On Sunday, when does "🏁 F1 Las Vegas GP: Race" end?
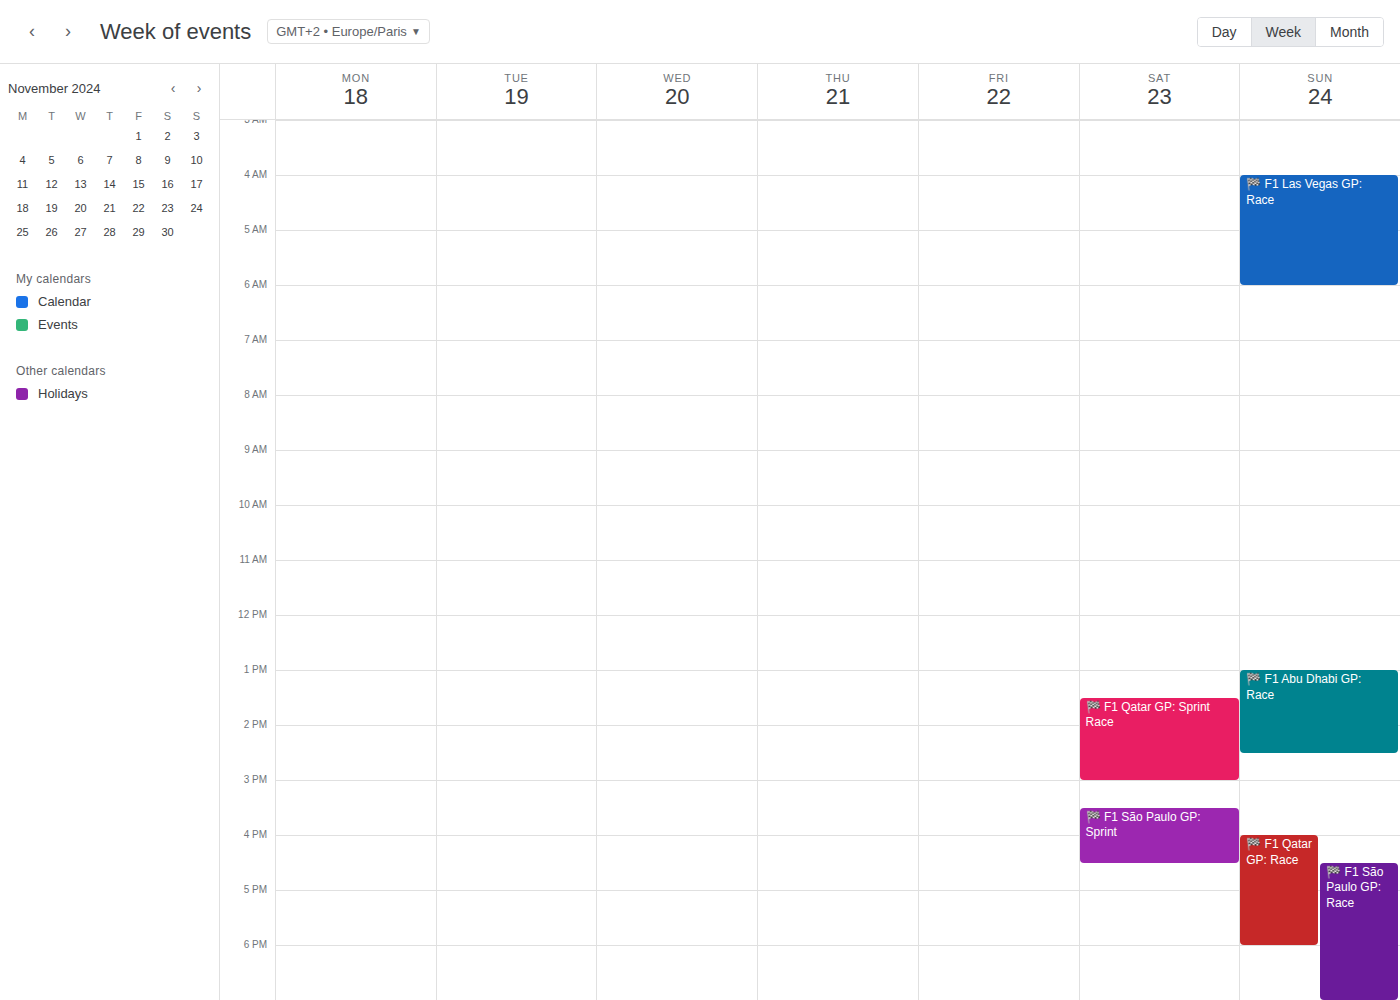
6:00 AM